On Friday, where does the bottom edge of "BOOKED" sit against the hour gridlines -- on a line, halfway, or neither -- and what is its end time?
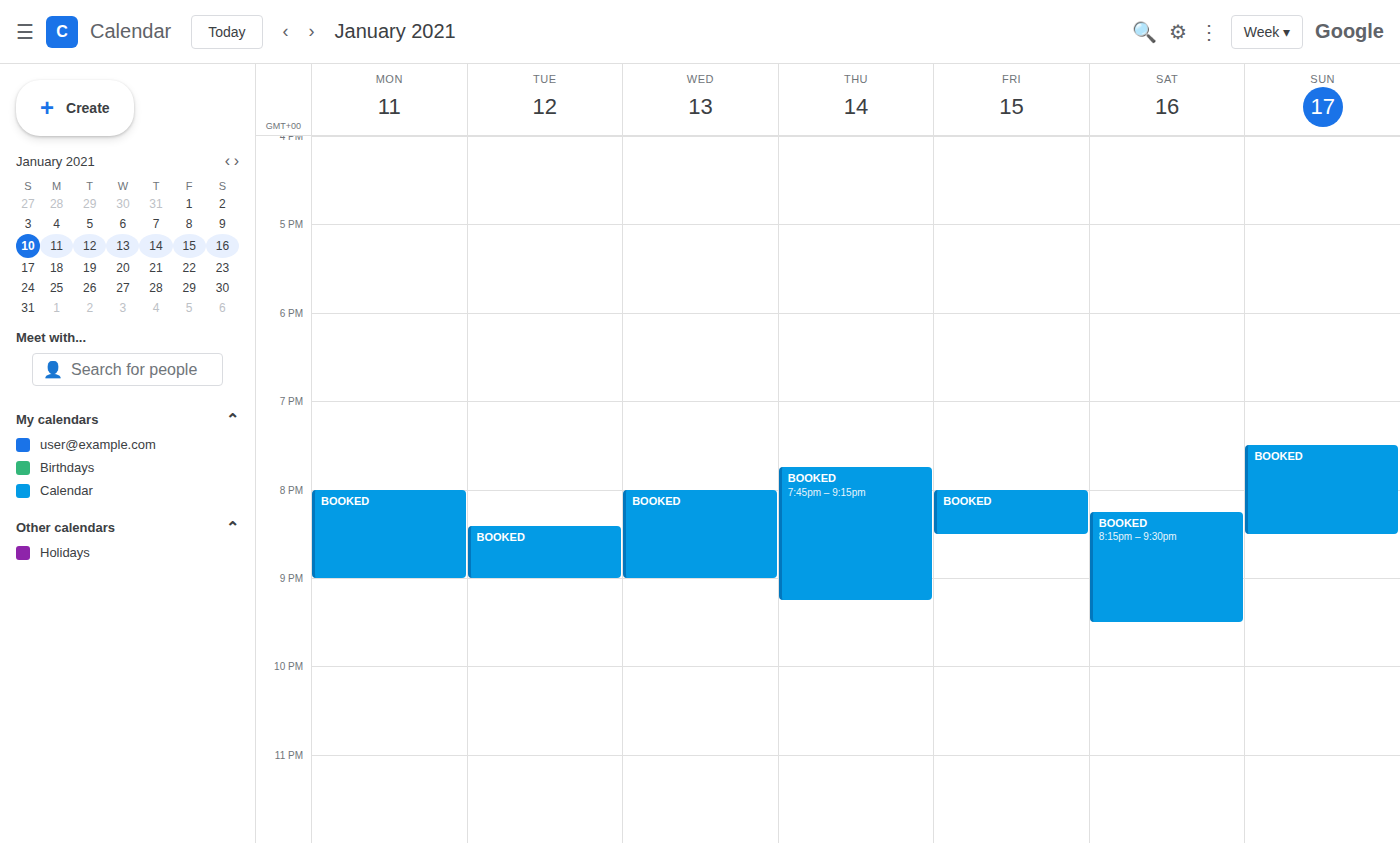
8:30 PM -- halfway between the 8 PM and 9 PM lines.